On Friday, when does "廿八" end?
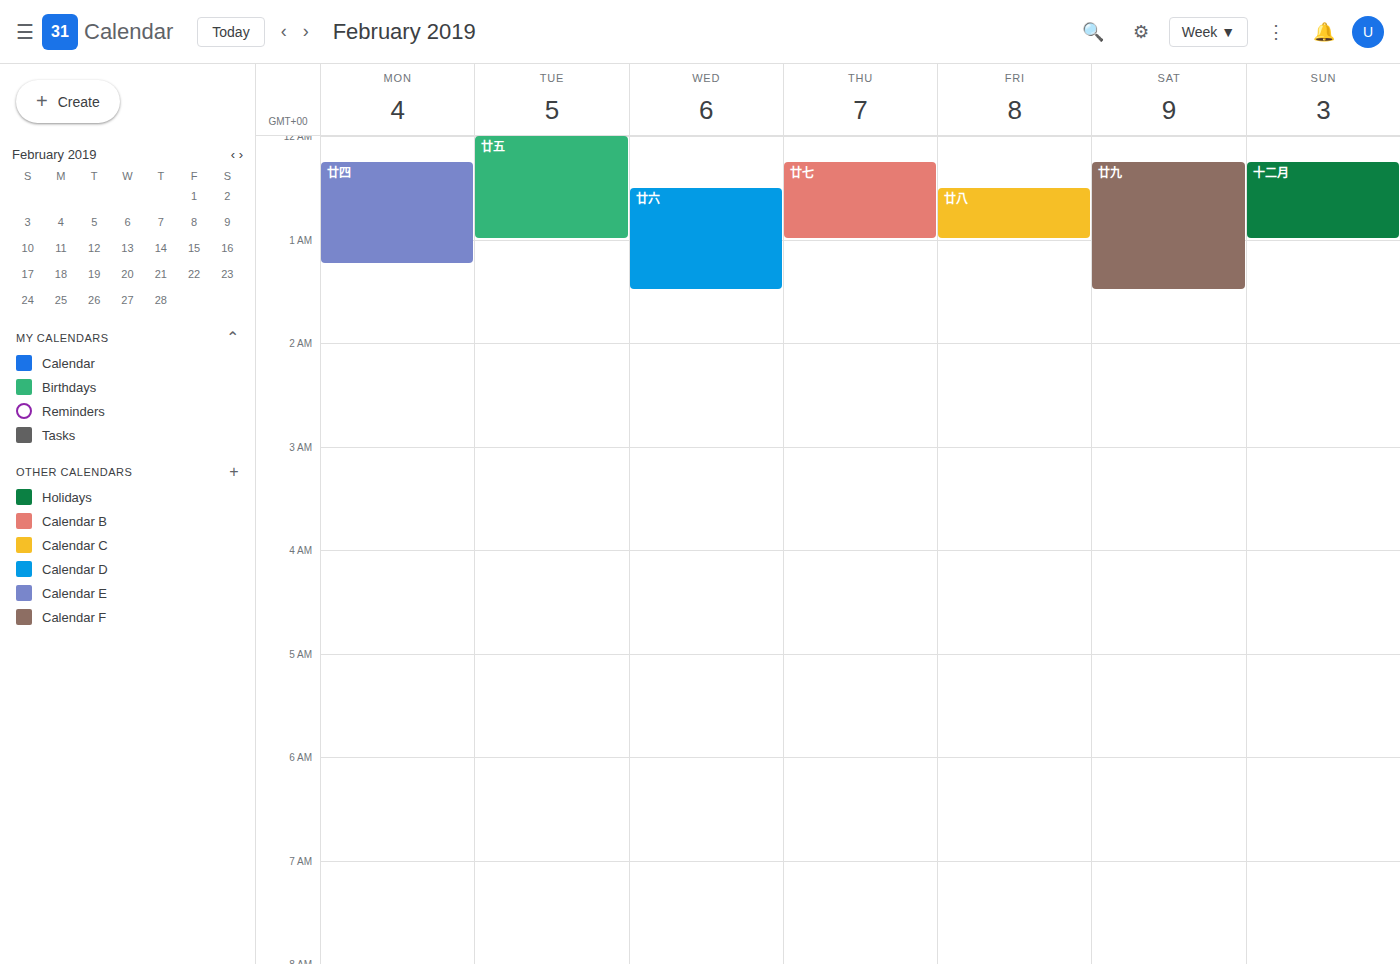
1:00 AM